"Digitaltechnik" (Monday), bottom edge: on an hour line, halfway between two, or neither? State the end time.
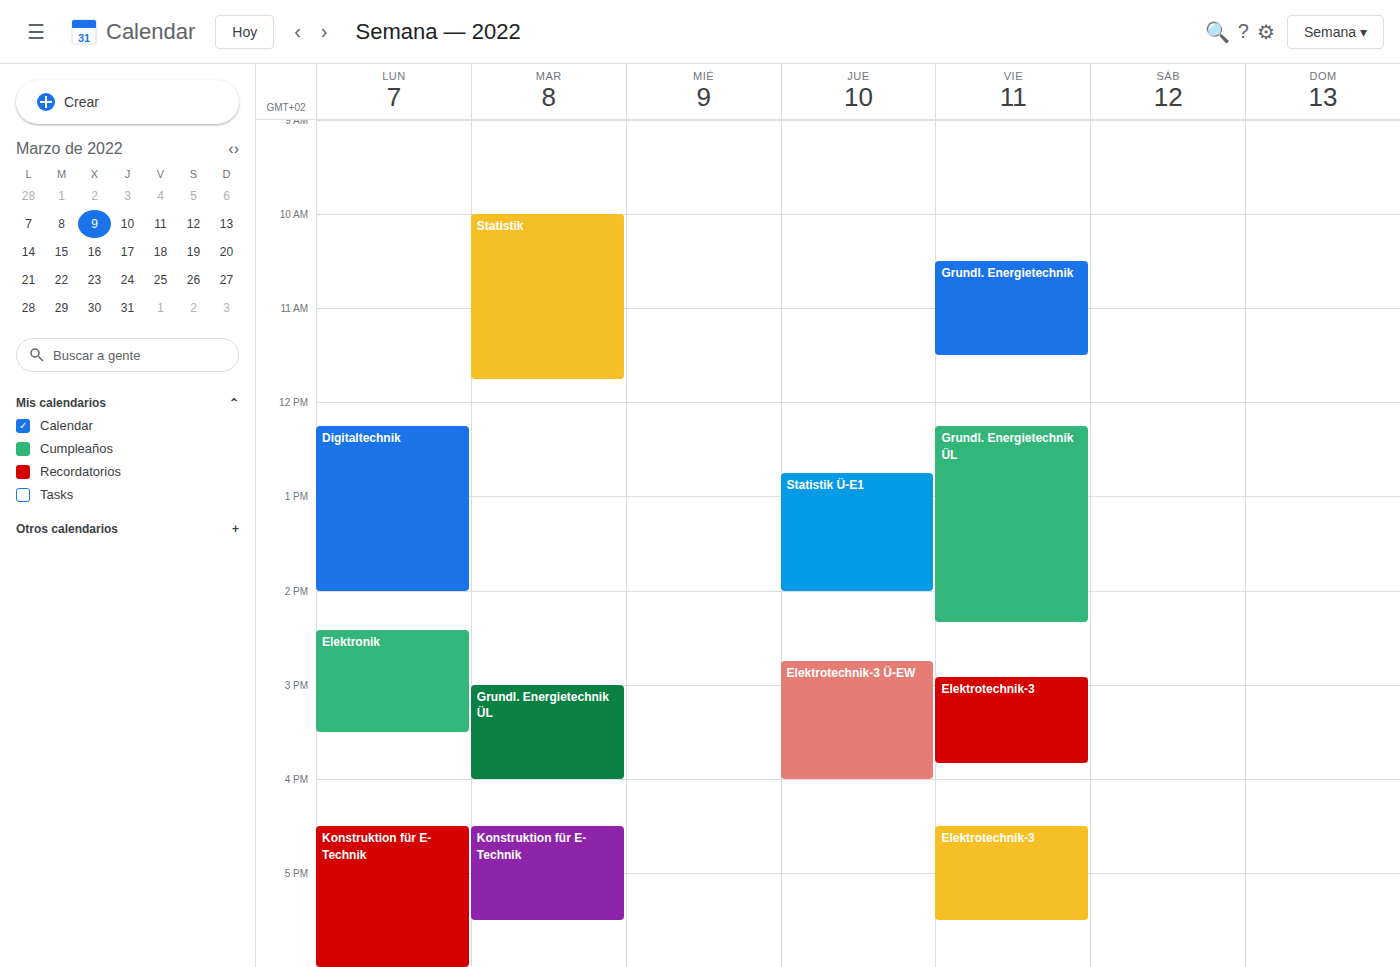
2:00 PM -- exactly on the 2 PM line.